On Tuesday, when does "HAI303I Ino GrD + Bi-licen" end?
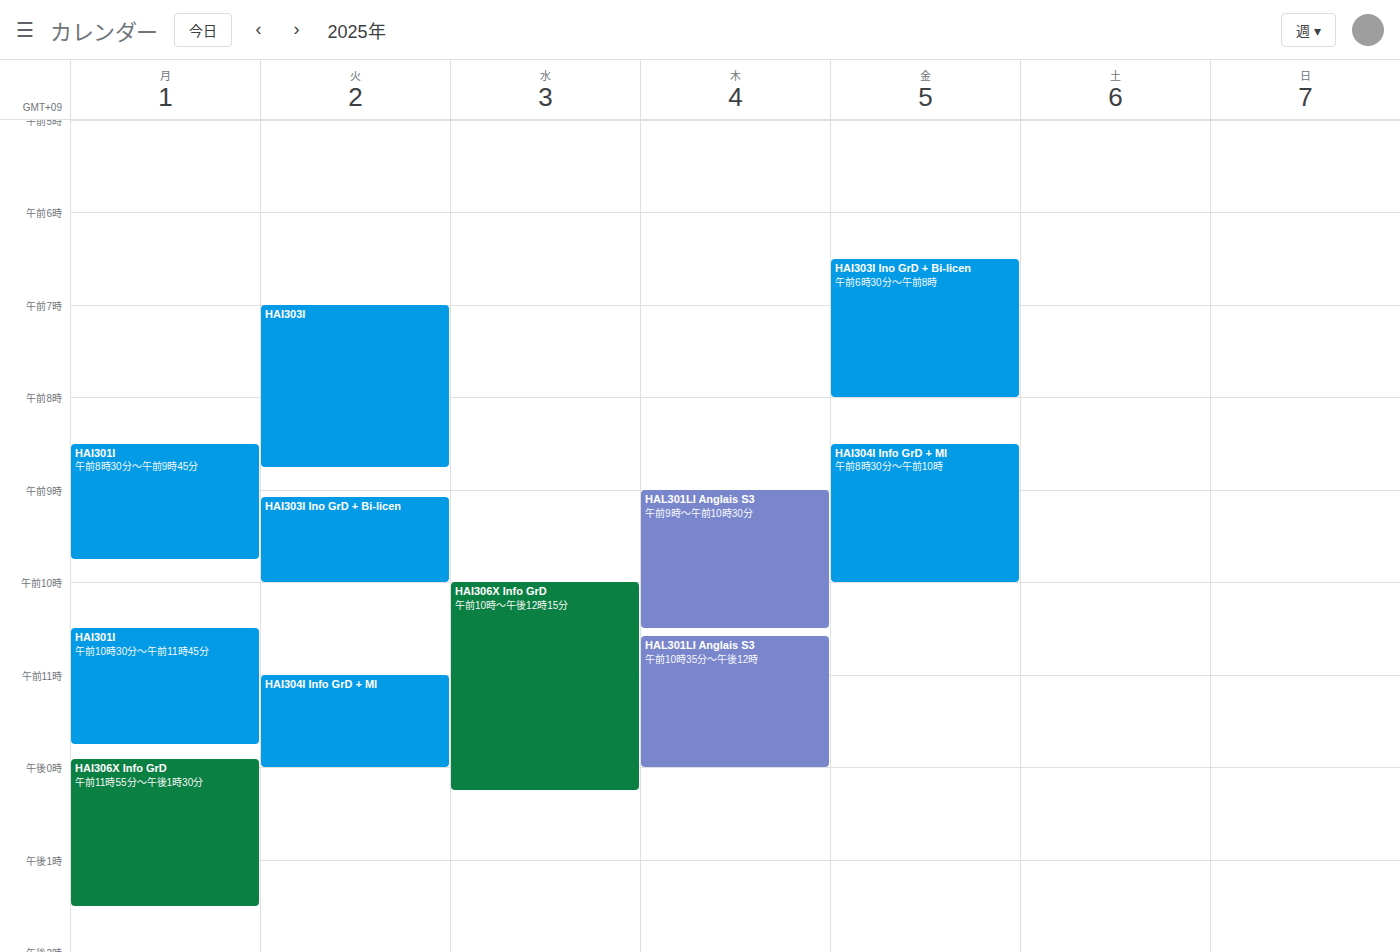
10:00 AM